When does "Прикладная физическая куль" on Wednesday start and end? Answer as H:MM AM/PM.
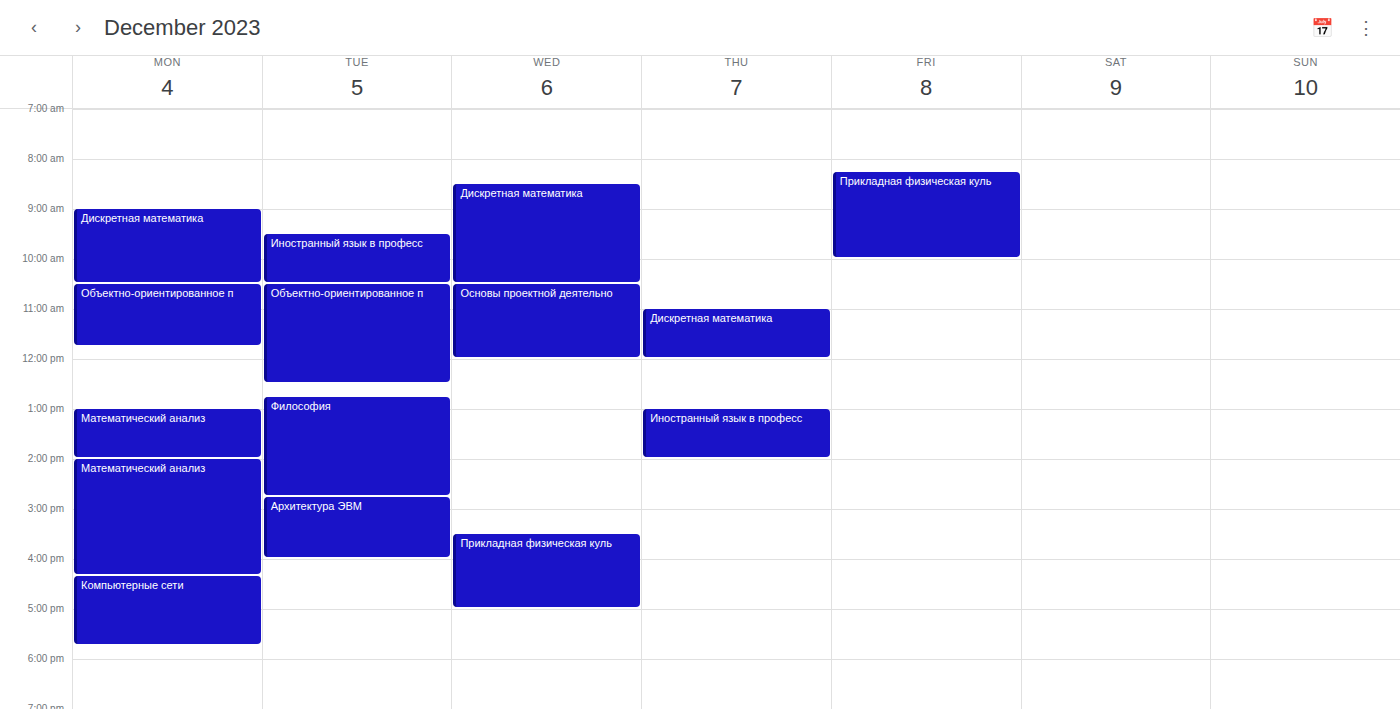
3:30 PM to 5:00 PM